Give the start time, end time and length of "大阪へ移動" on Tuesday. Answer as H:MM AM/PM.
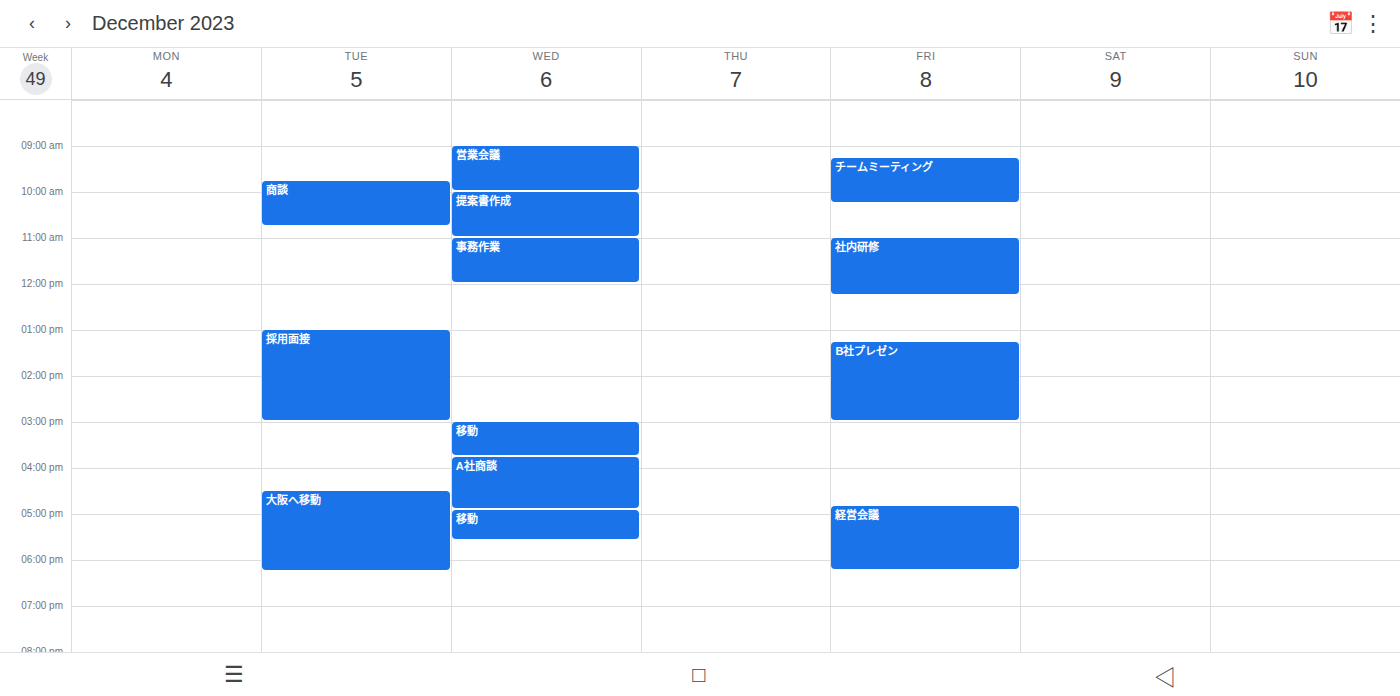
4:30 PM to 6:15 PM, 1 hour 45 minutes